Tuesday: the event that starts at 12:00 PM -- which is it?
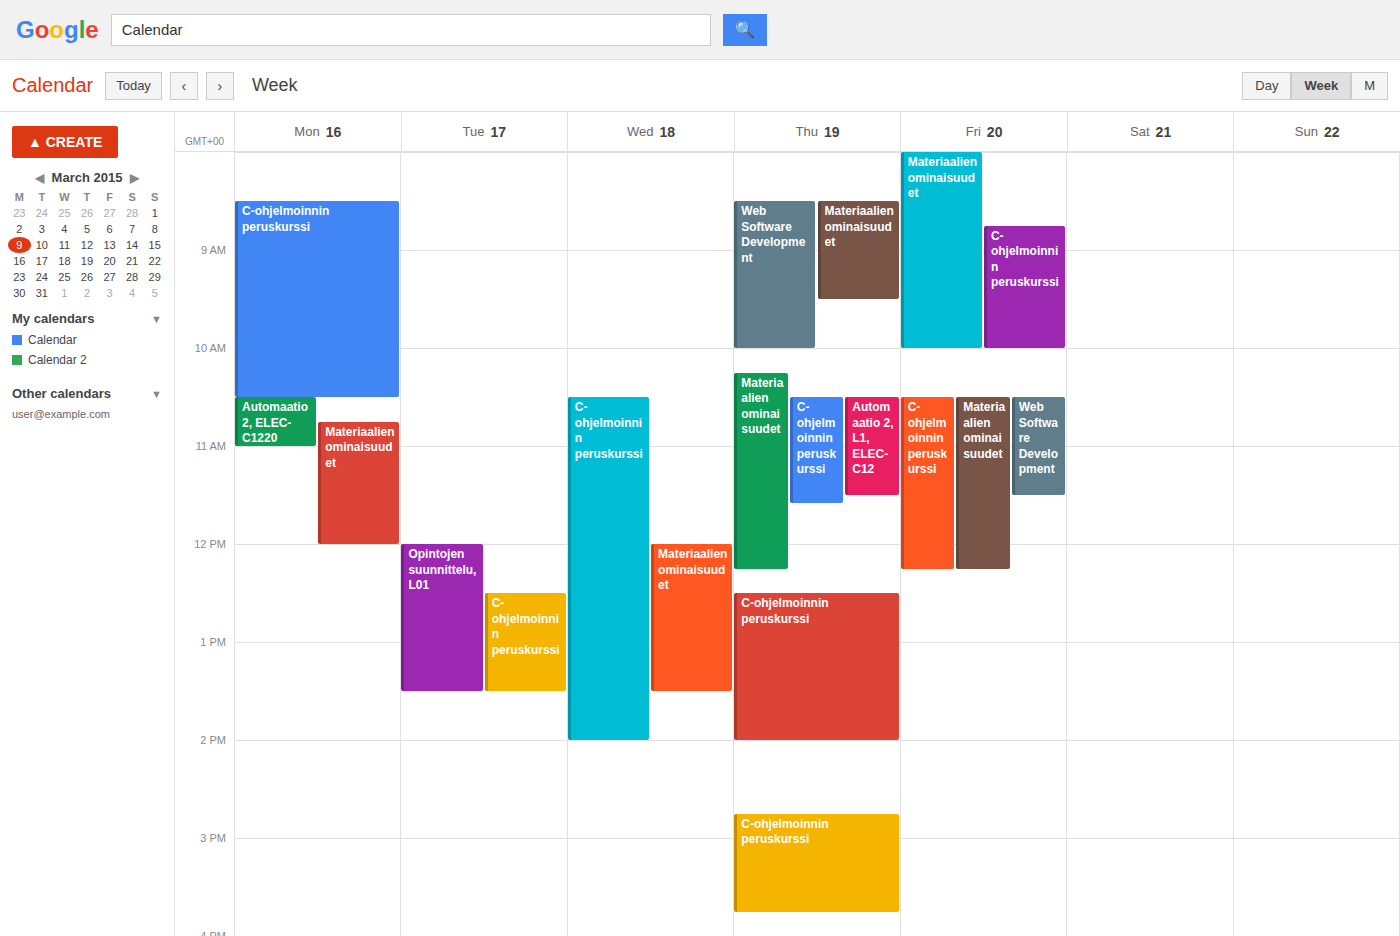
"Opintojen suunnittelu, L01"